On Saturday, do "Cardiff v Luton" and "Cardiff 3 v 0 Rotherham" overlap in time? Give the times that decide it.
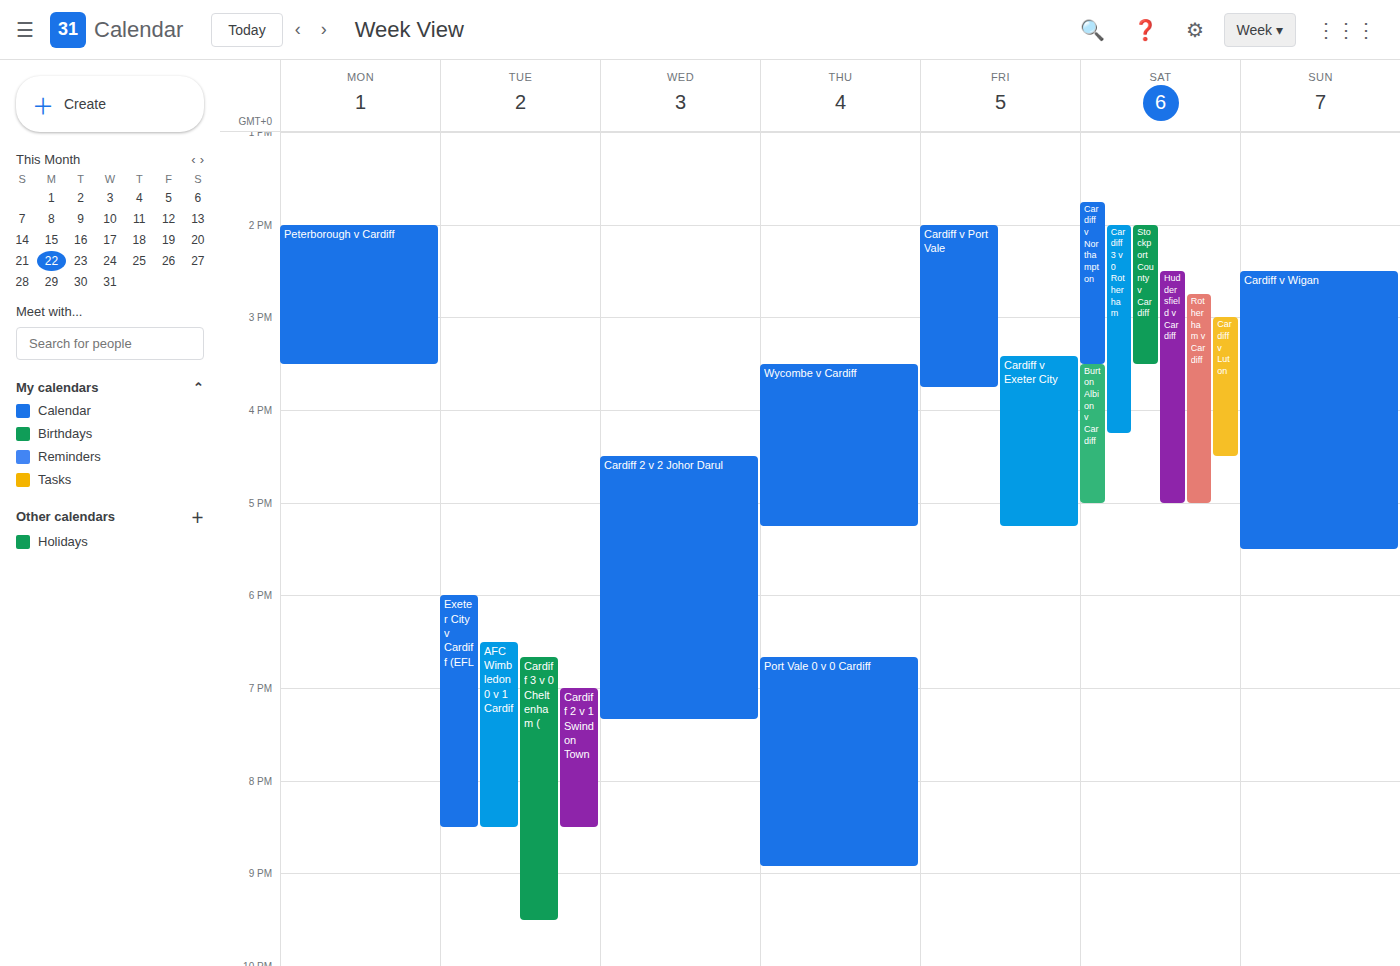
"Cardiff v Luton" starts at 15:00, before "Cardiff 3 v 0 Rotherham" ends at 16:15 -- they overlap.